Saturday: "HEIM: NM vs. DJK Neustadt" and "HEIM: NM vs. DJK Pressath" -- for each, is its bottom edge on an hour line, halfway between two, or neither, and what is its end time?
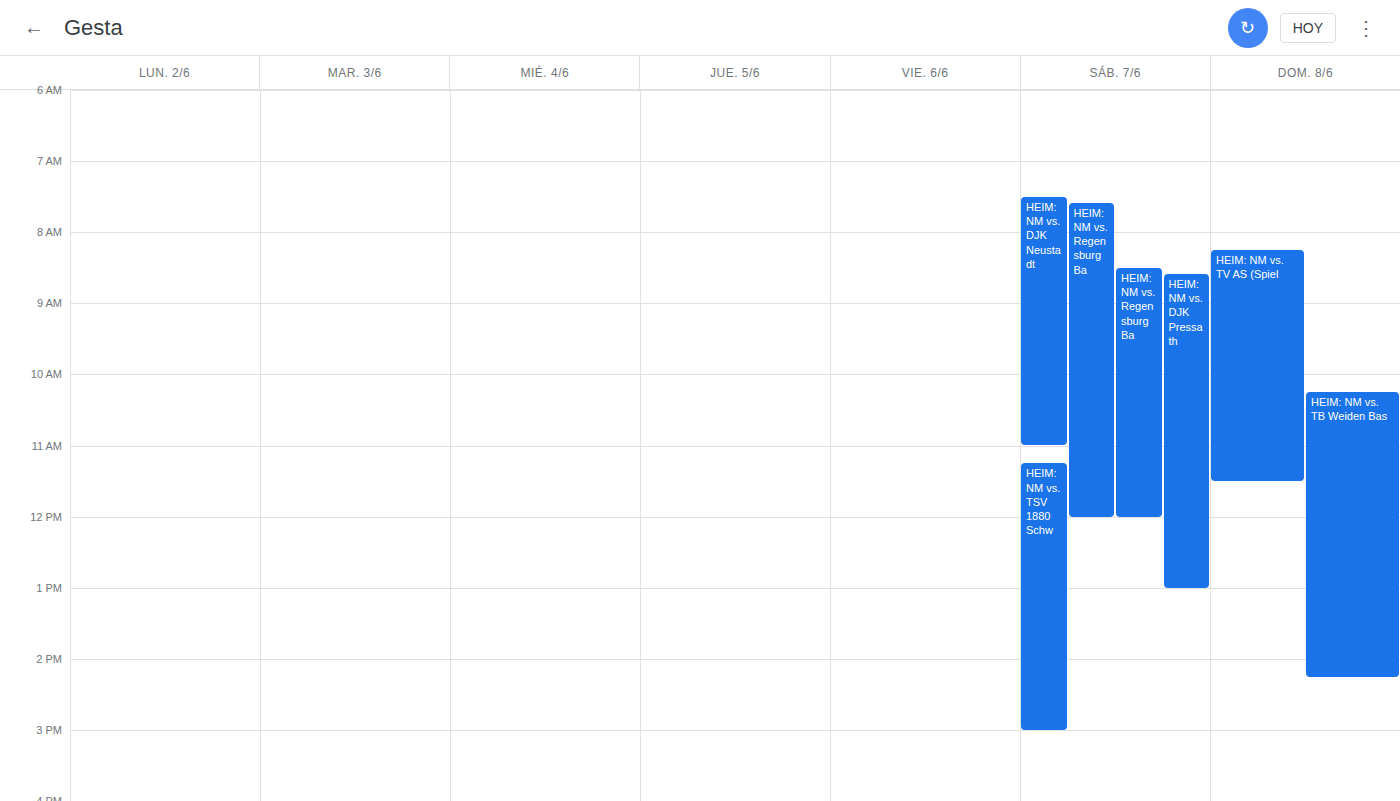
"HEIM: NM vs. DJK Neustadt": 11:00 AM, exactly on the 11 AM line. "HEIM: NM vs. DJK Pressath": 1:00 PM, exactly on the 1 PM line.